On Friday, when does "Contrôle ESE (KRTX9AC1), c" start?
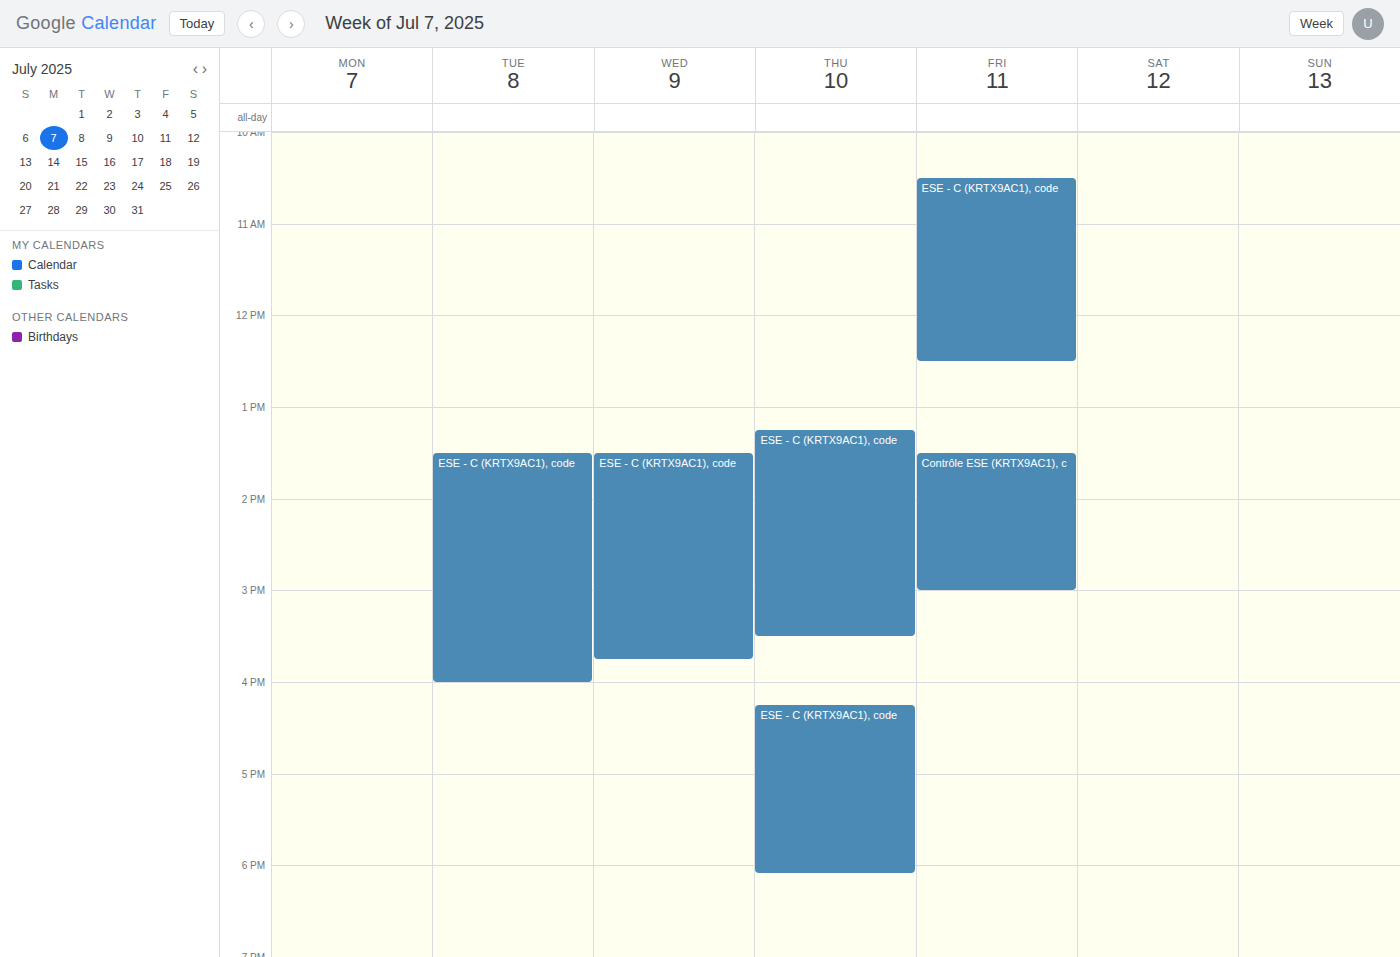
1:30 PM